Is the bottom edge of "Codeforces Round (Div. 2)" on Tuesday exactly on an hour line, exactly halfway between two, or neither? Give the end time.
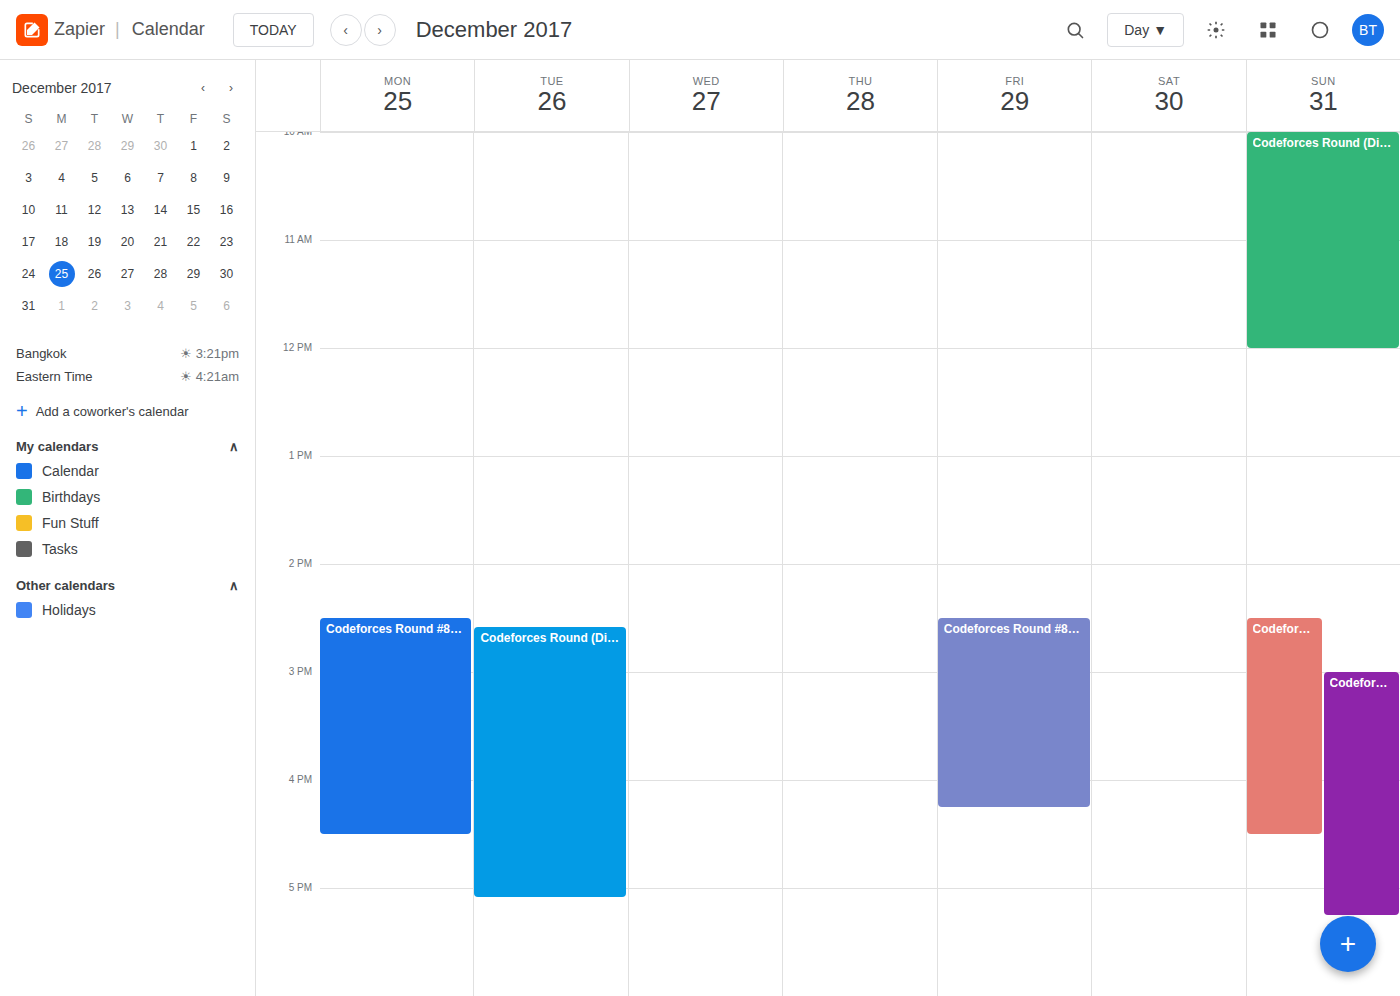
5:05 PM -- neither: 5 minutes below the 5 PM line and 55 minutes above the 6 PM line.